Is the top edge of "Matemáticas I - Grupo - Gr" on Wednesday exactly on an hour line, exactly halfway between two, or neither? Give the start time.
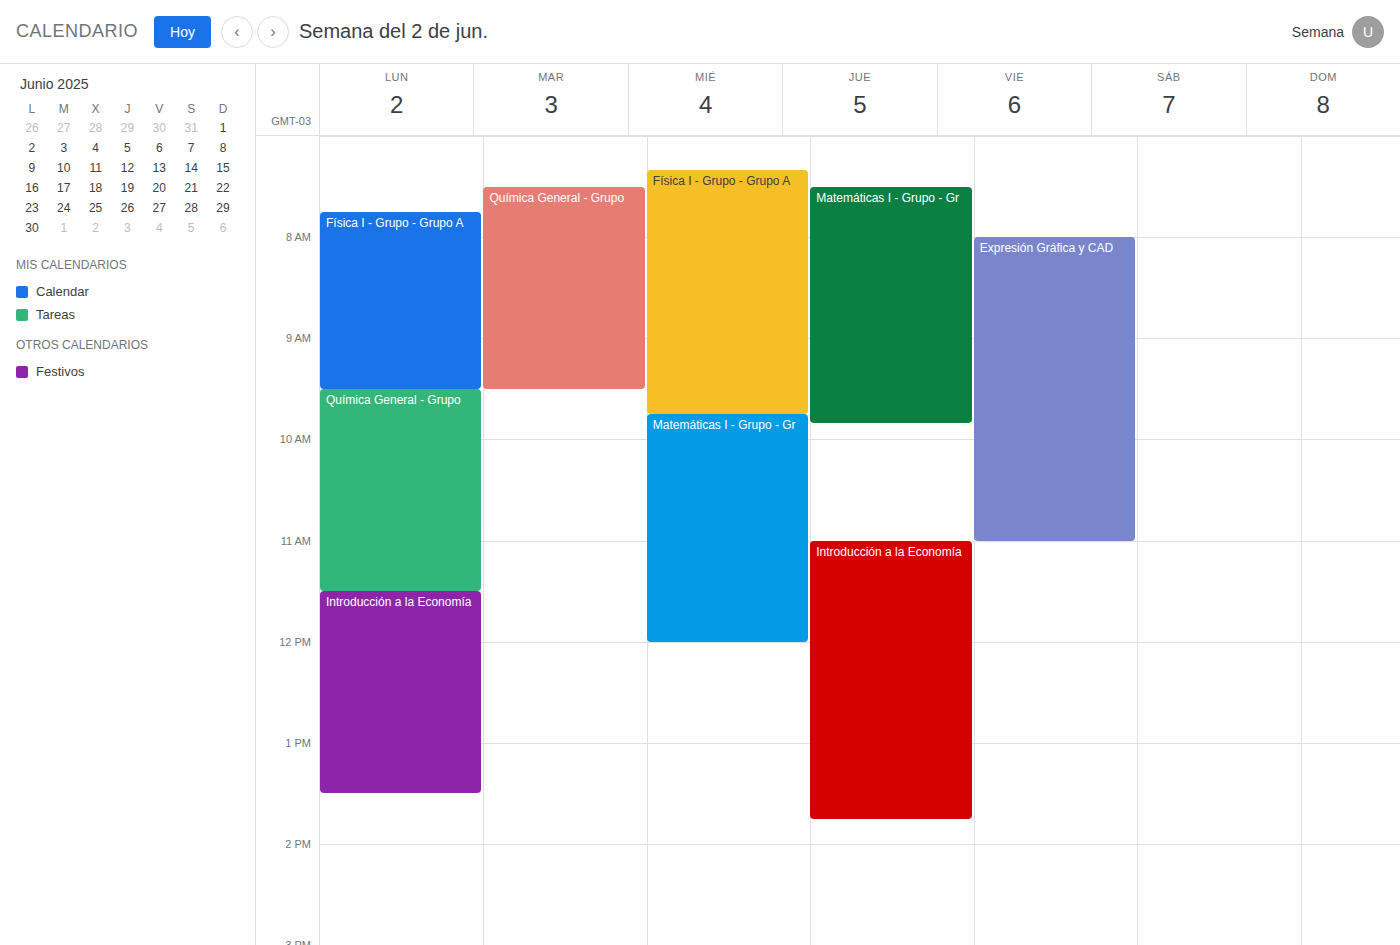
9:45 AM -- neither: three quarters of the way from the 9 AM line to the 10 AM line.